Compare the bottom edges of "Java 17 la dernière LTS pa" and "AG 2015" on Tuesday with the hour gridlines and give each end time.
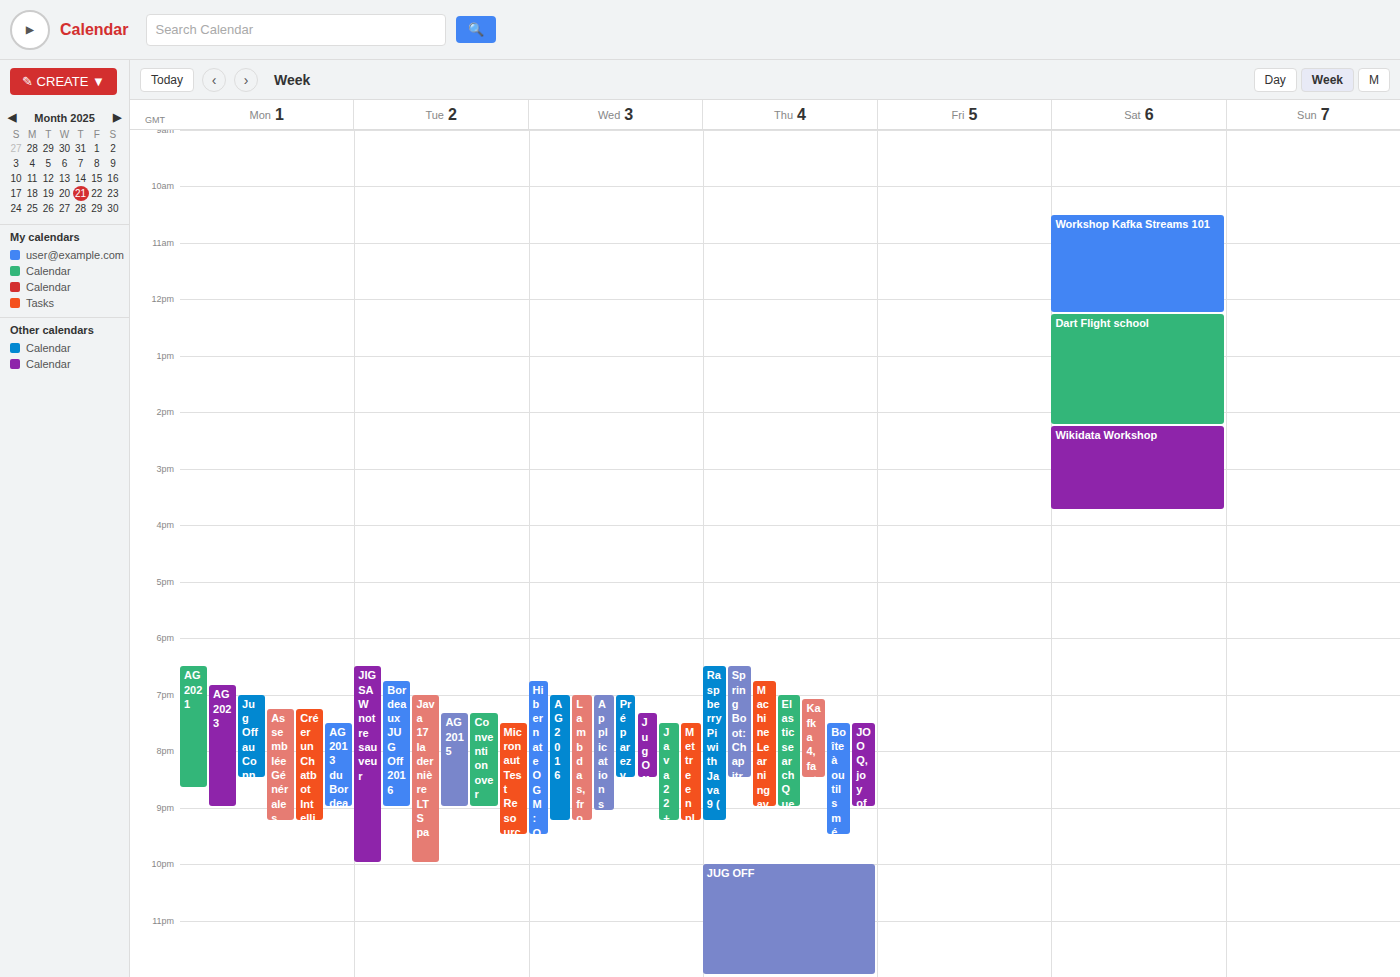
"Java 17 la dernière LTS pa": 10:00 PM, exactly on the 10 PM line. "AG 2015": 9:00 PM, exactly on the 9 PM line.